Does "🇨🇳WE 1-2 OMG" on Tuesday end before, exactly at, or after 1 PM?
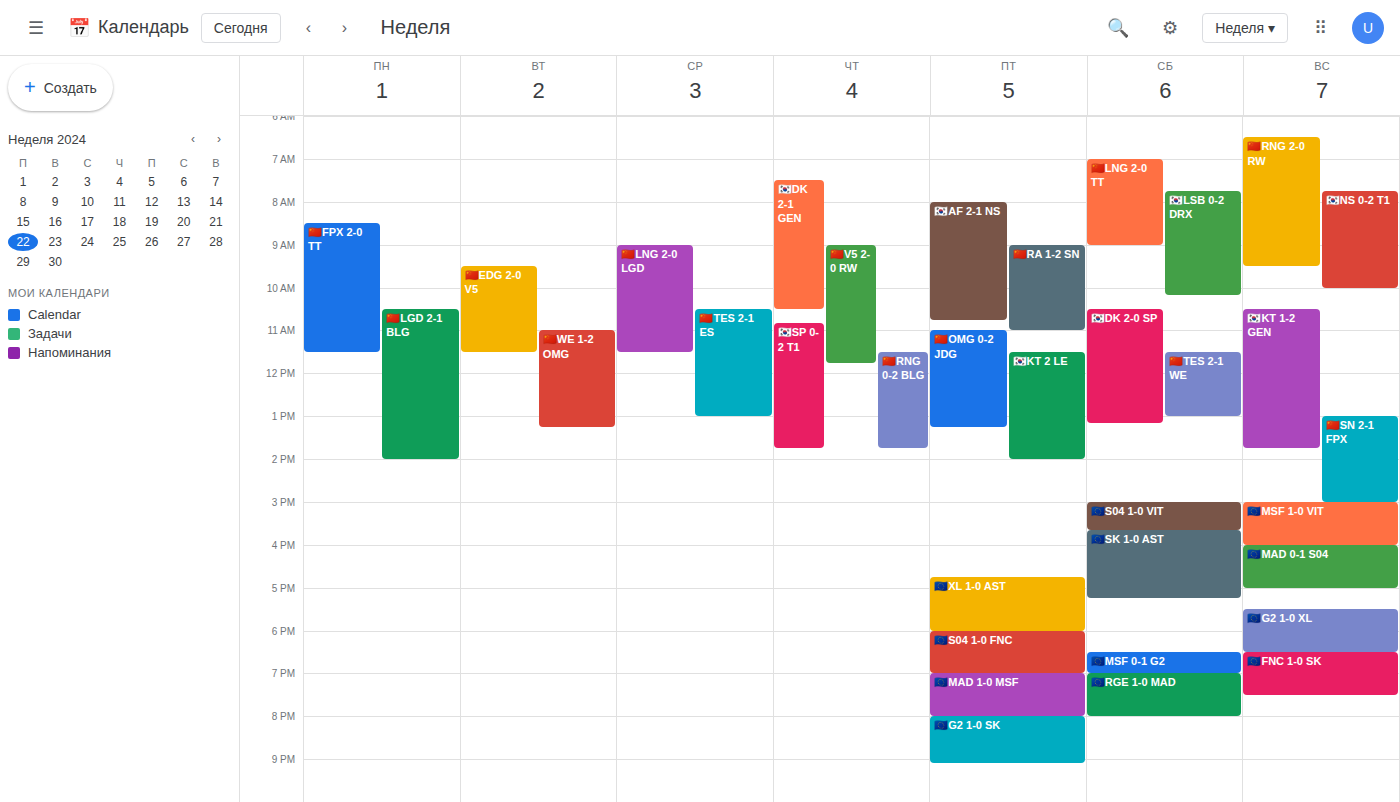
1:15 PM -- after 1 PM, 15 minutes below the 1 PM line.